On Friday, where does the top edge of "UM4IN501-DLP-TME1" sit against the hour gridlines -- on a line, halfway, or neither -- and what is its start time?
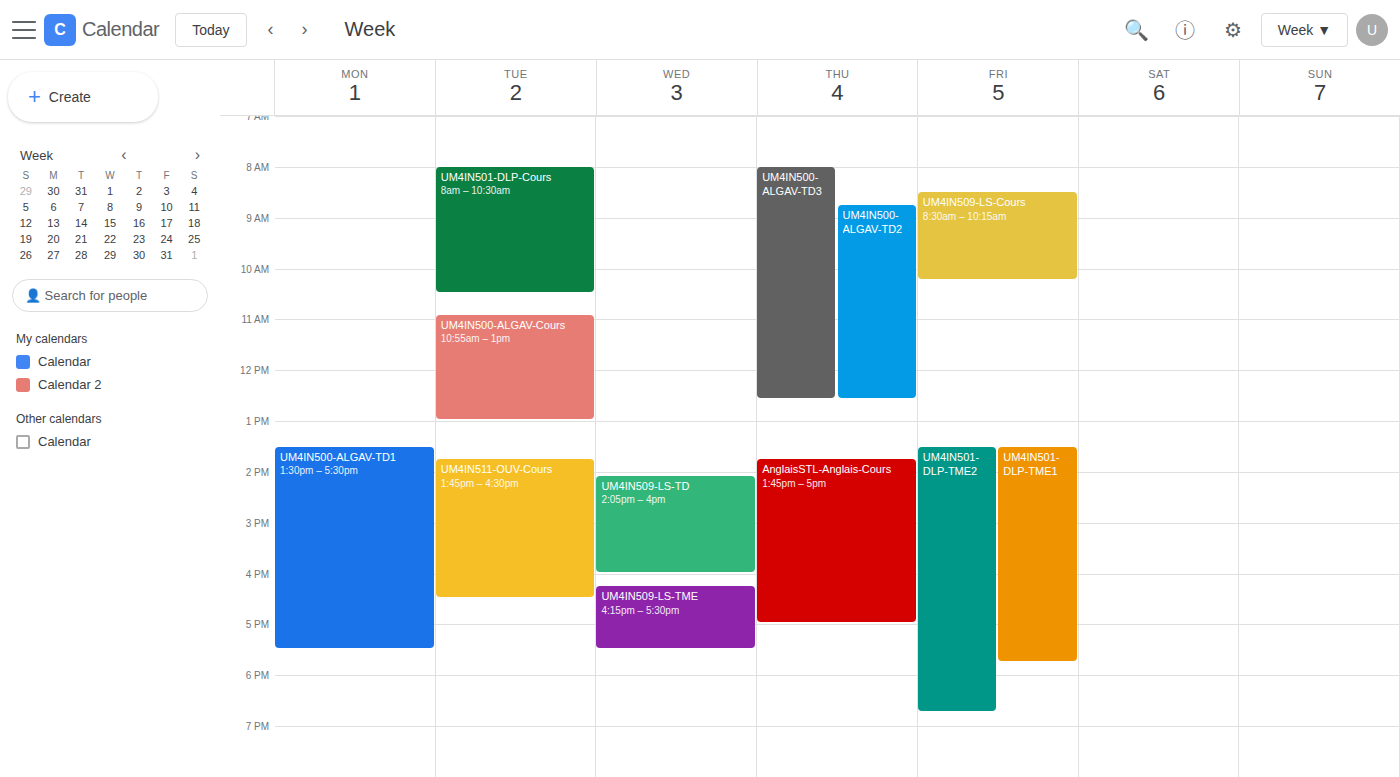
1:30 PM -- halfway between the 1 PM and 2 PM lines.